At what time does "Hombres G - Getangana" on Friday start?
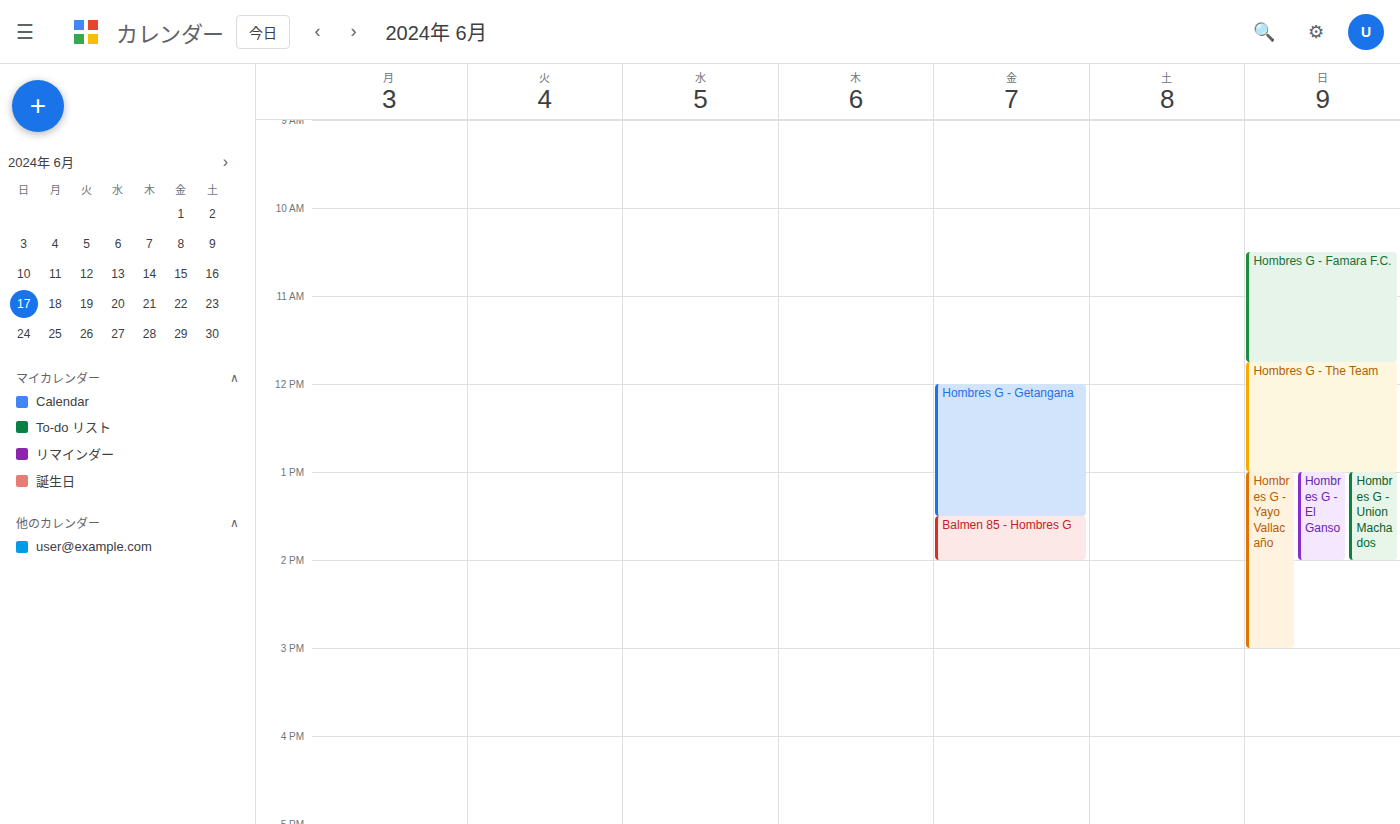
12:00 PM